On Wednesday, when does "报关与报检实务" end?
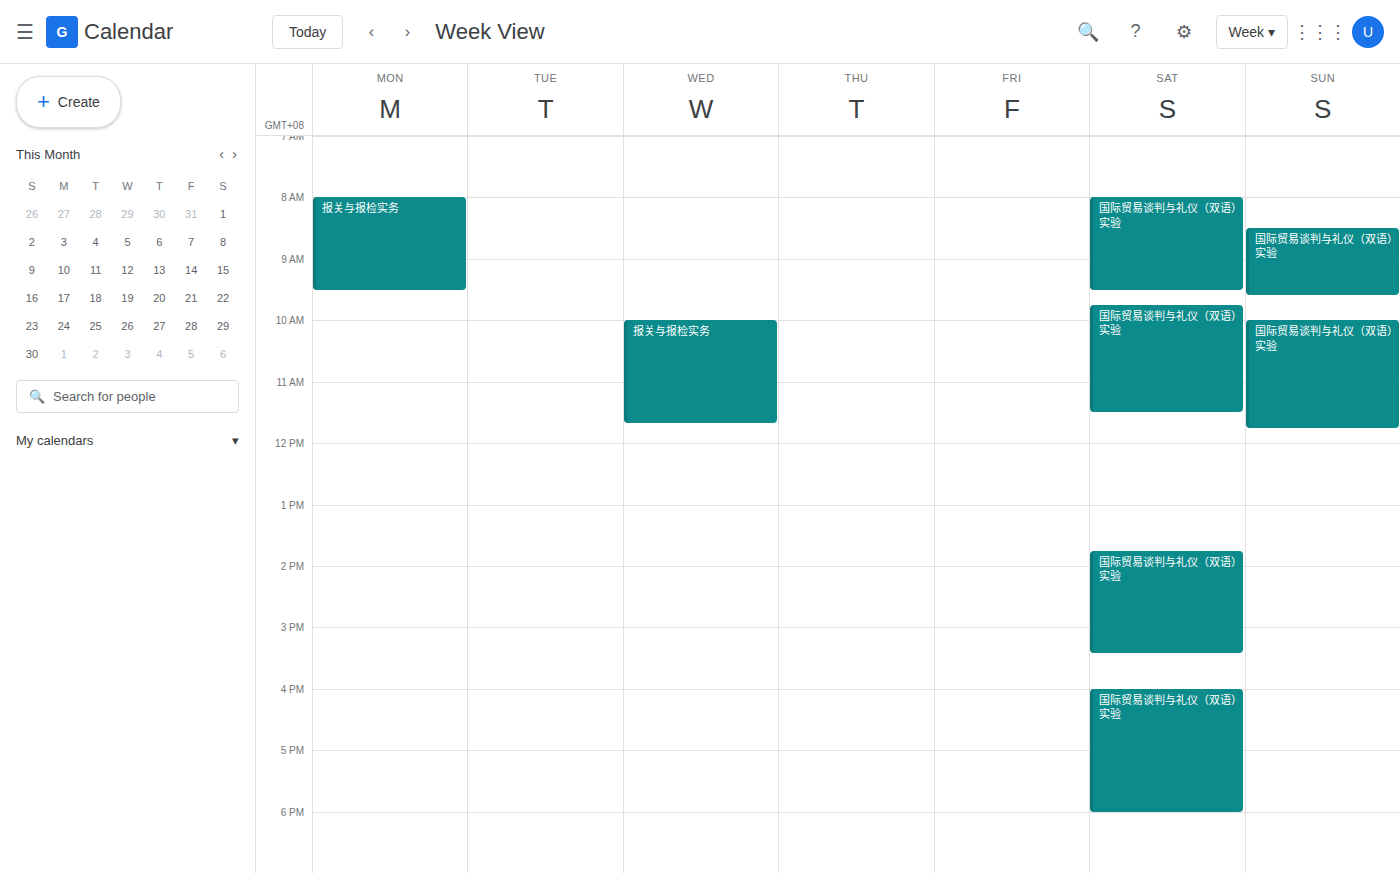
11:40 AM